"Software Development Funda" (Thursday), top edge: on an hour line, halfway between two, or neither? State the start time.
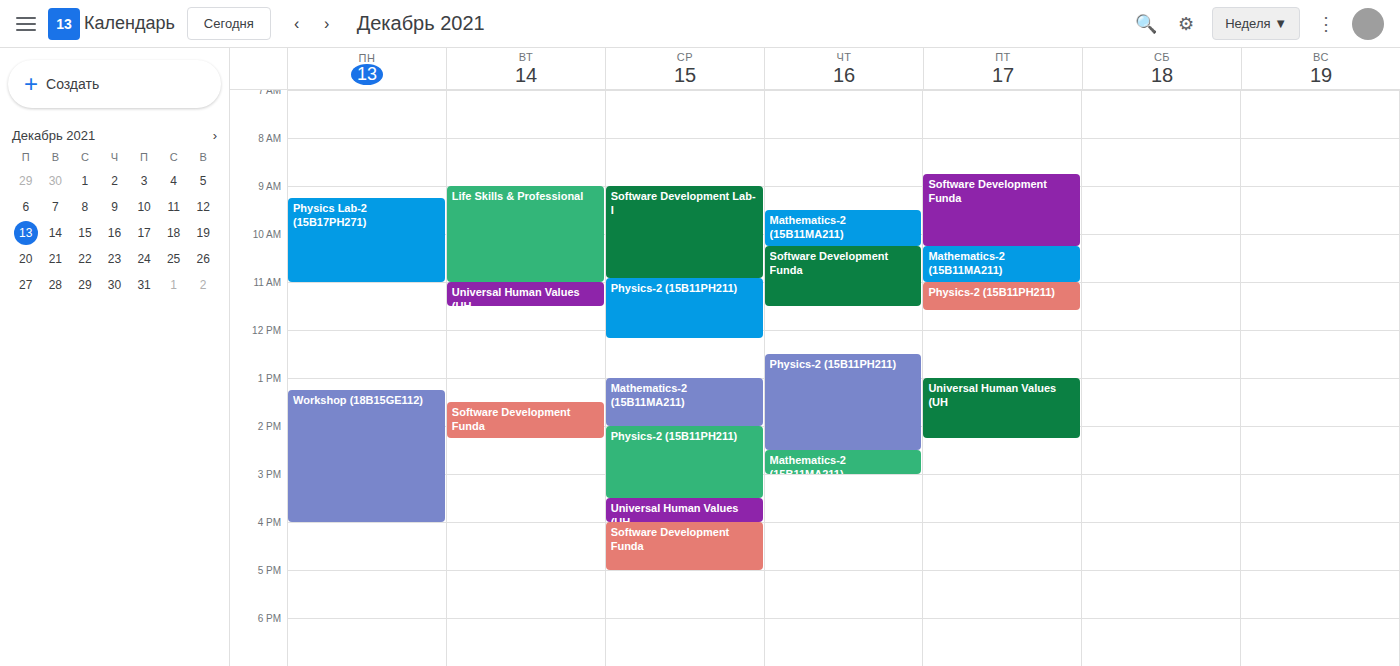
10:15 AM -- neither: a quarter of the way from the 10 AM line to the 11 AM line.